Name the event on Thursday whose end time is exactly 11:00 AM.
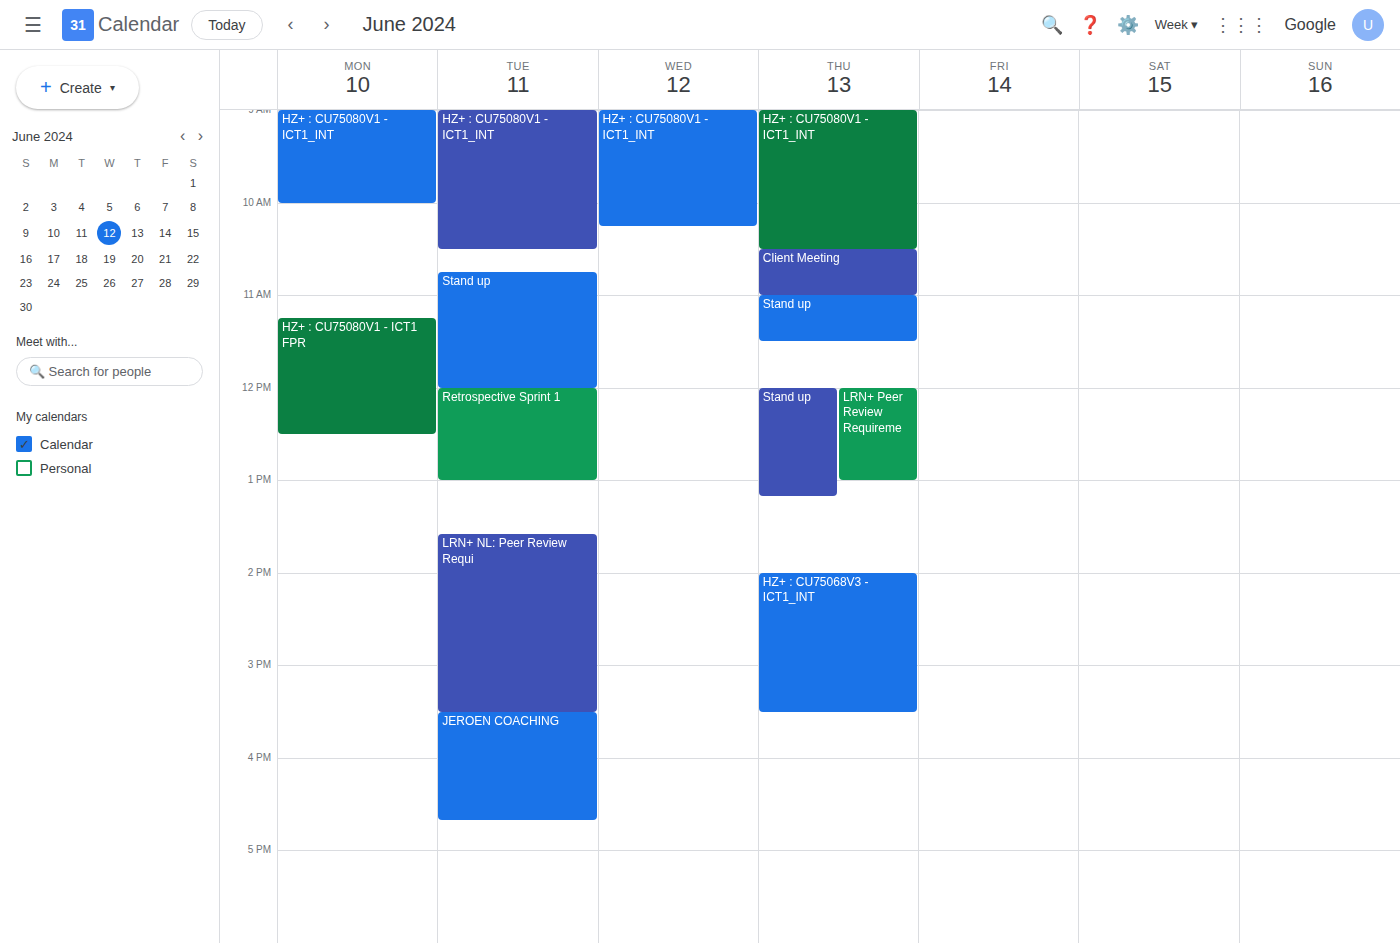
"Client Meeting"